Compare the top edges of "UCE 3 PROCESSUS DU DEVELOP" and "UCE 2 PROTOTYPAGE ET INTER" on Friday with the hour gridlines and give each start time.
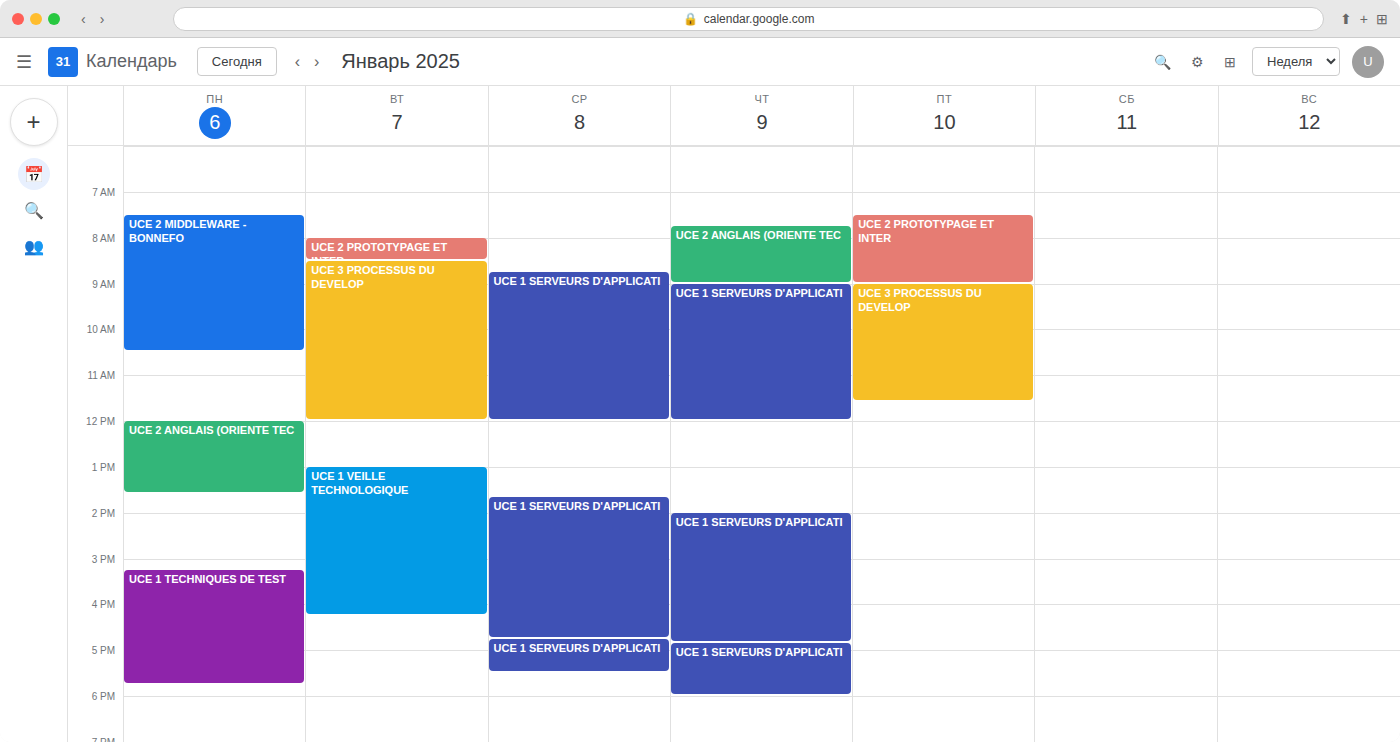
"UCE 3 PROCESSUS DU DEVELOP": 9:00 AM, exactly on the 9 AM line. "UCE 2 PROTOTYPAGE ET INTER": 7:30 AM, halfway between the 7 AM and 8 AM lines.